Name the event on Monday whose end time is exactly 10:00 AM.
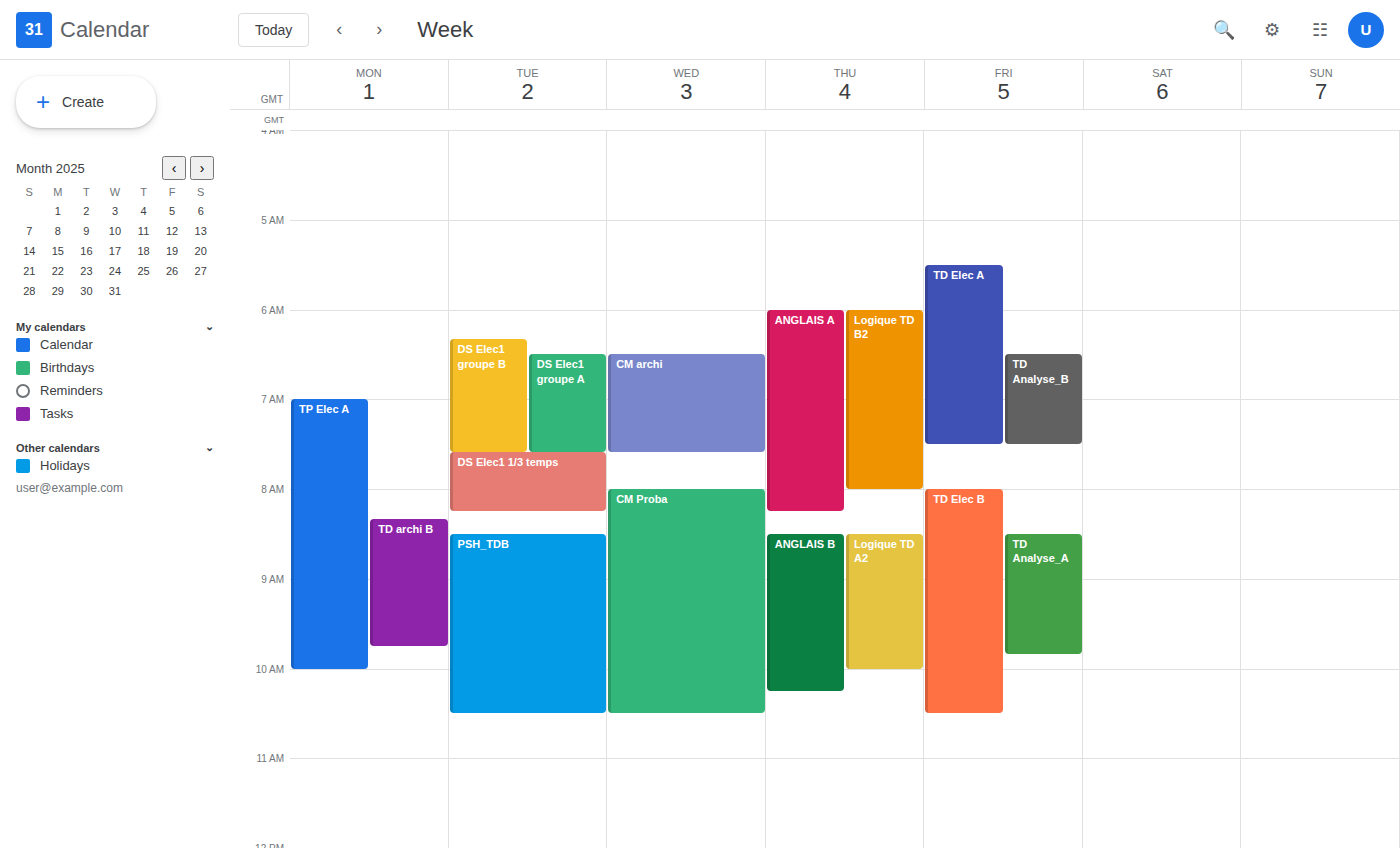
"TP Elec A"